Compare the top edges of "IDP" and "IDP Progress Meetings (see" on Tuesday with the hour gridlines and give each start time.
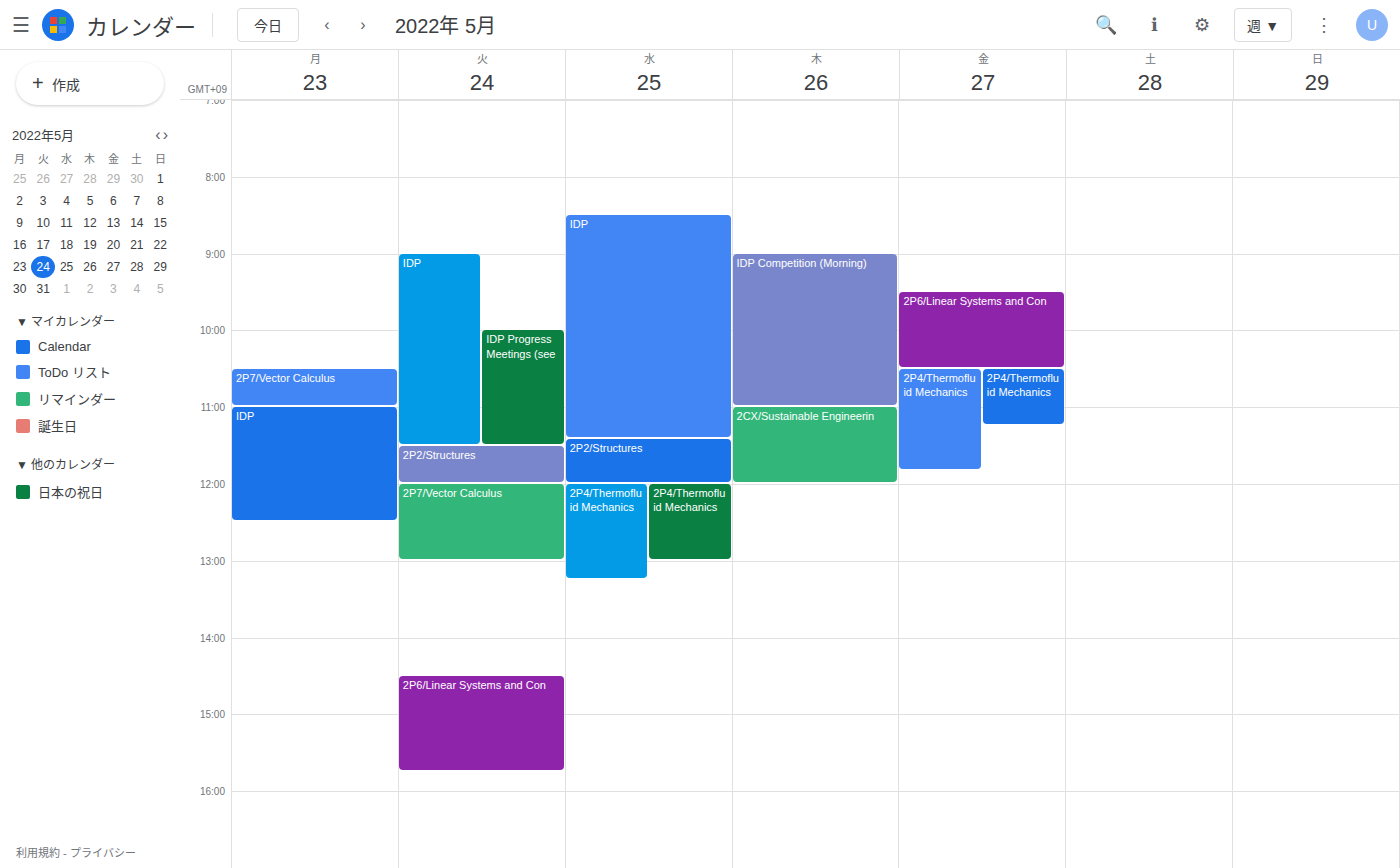
"IDP": 9:00 AM, exactly on the 9 AM line. "IDP Progress Meetings (see": 10:00 AM, exactly on the 10 AM line.